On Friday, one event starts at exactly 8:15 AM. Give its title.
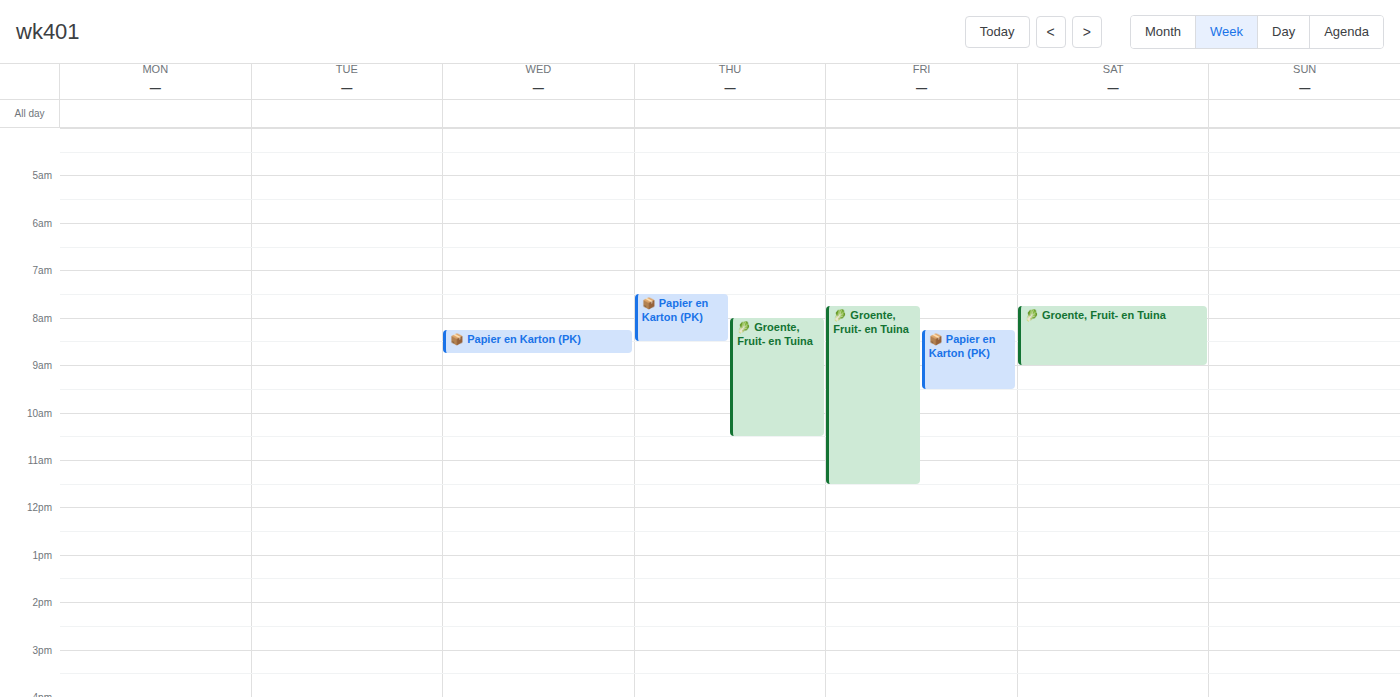
"📦 Papier en Karton (PK)"